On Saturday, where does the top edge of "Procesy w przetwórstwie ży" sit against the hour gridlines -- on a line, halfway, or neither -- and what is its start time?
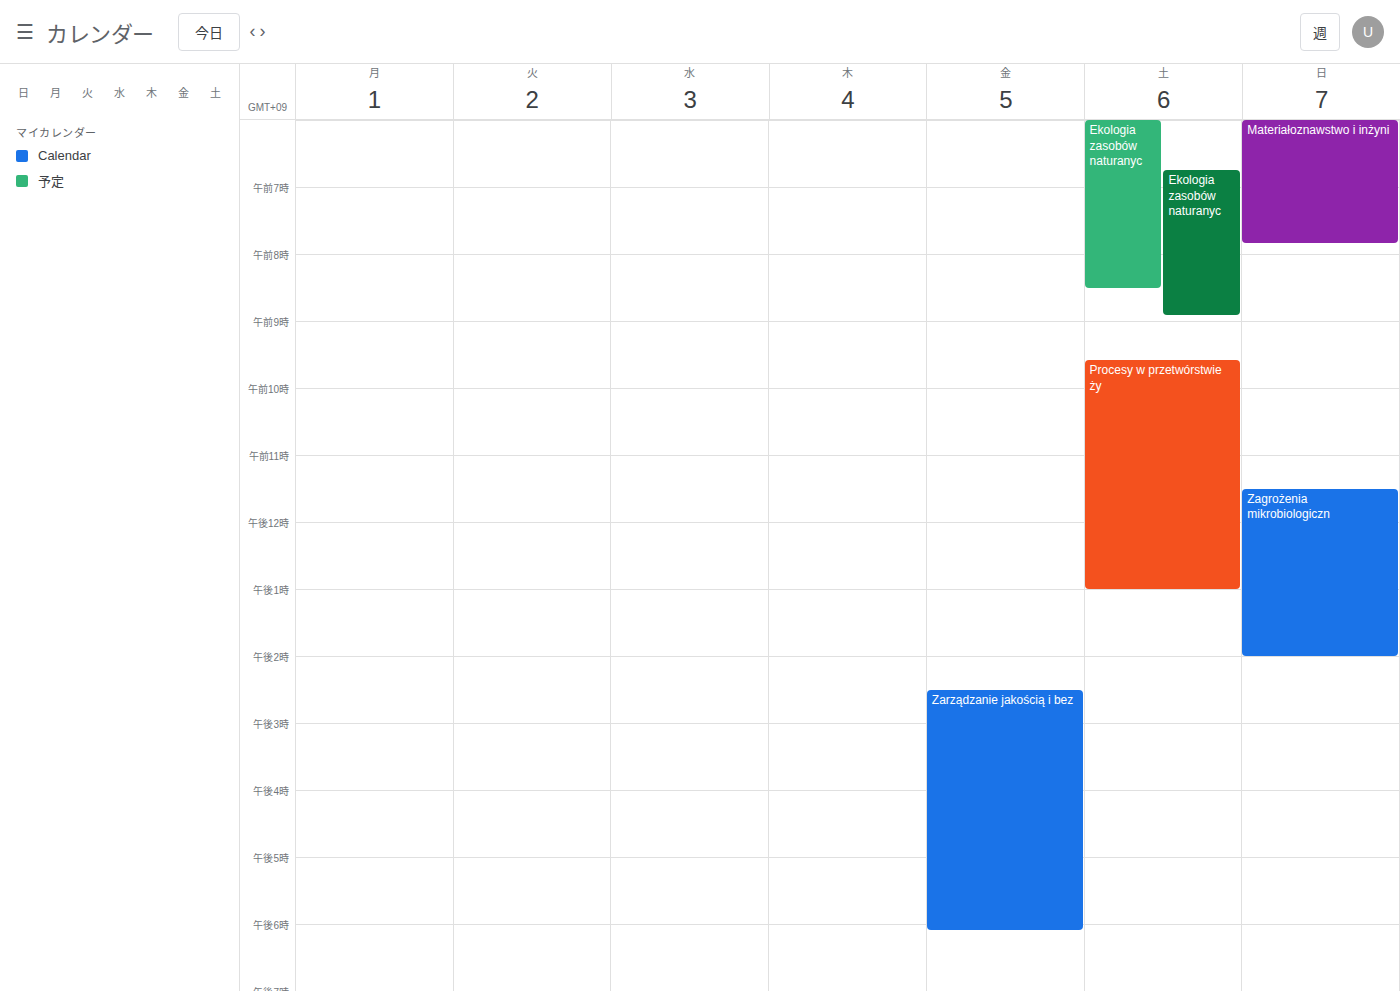
9:35 AM -- neither: 35 minutes below the 9 AM line and 25 minutes above the 10 AM line.